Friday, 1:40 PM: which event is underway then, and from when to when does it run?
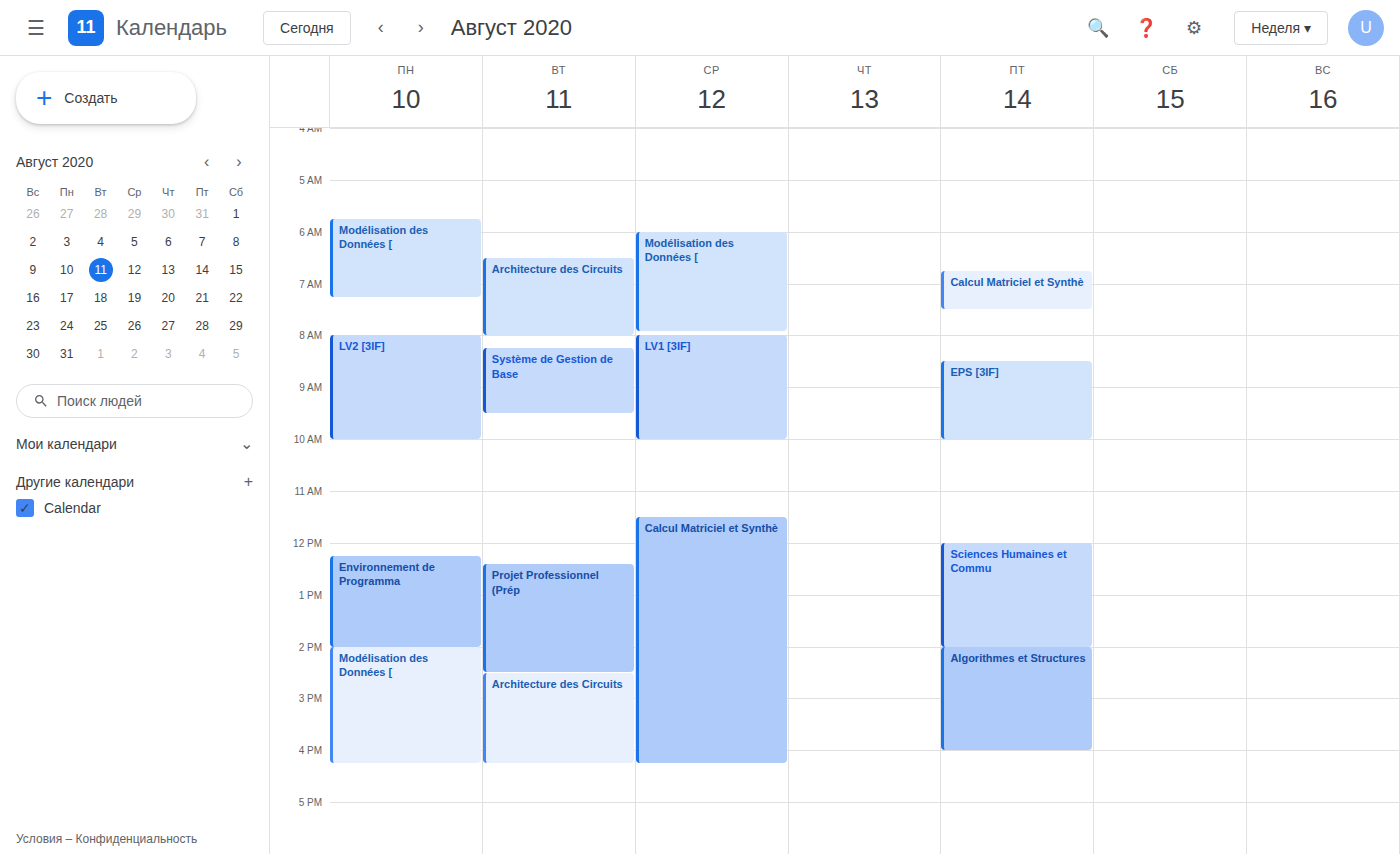
"Sciences Humaines et Commu", 12:00 PM to 2:00 PM